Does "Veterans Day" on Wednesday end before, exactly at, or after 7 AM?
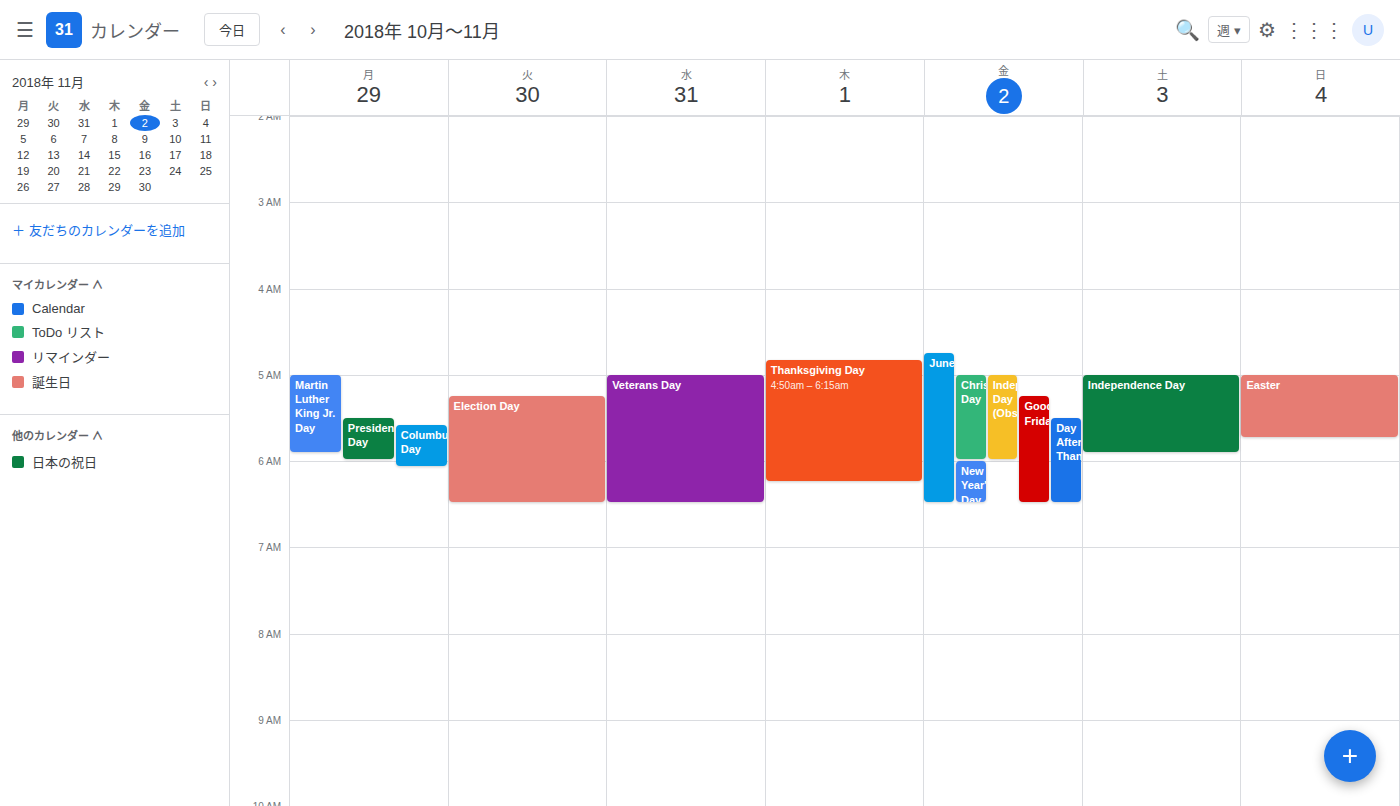
6:30 AM -- before 7 AM, 30 minutes above the 7 AM line.